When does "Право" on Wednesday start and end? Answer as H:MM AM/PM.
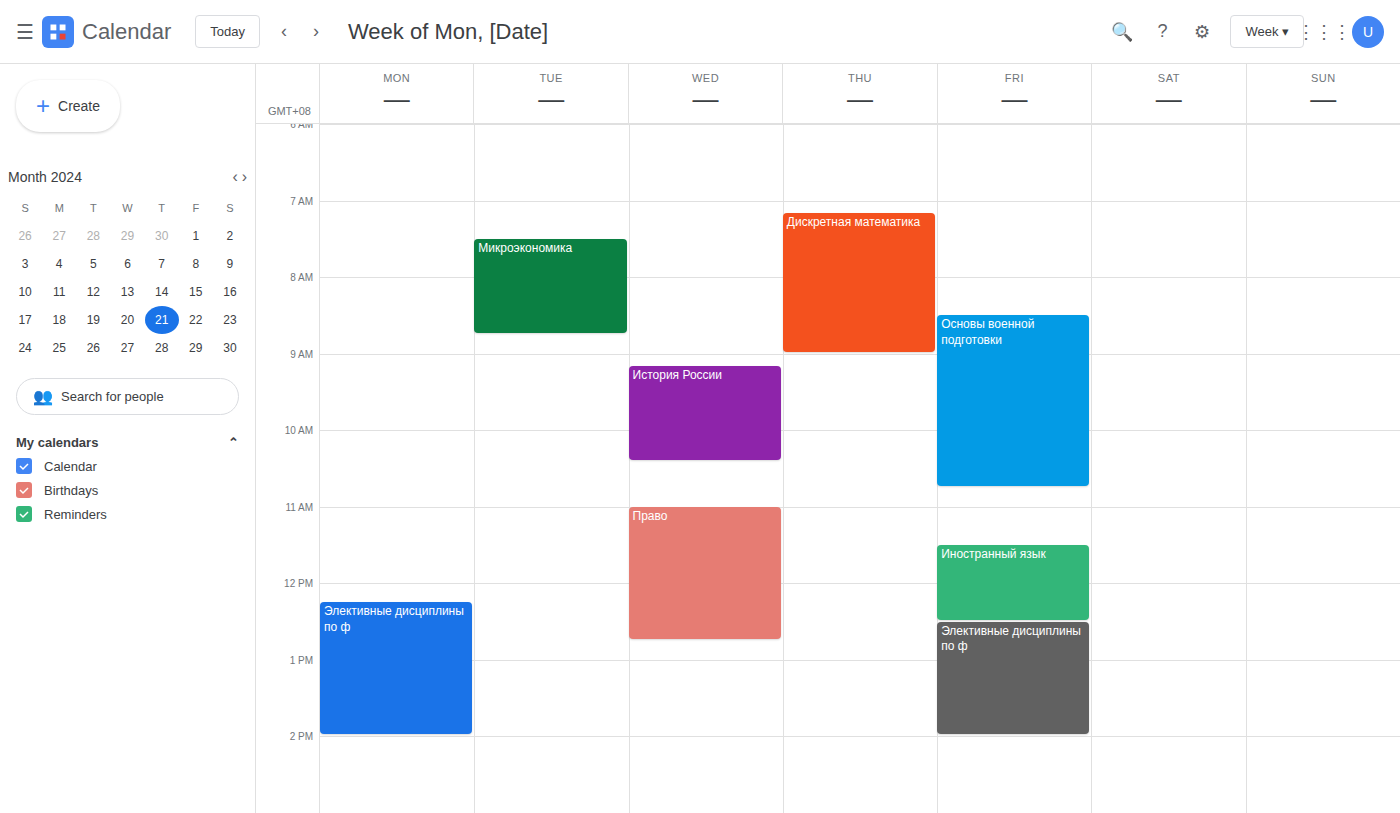
11:00 AM to 12:45 PM